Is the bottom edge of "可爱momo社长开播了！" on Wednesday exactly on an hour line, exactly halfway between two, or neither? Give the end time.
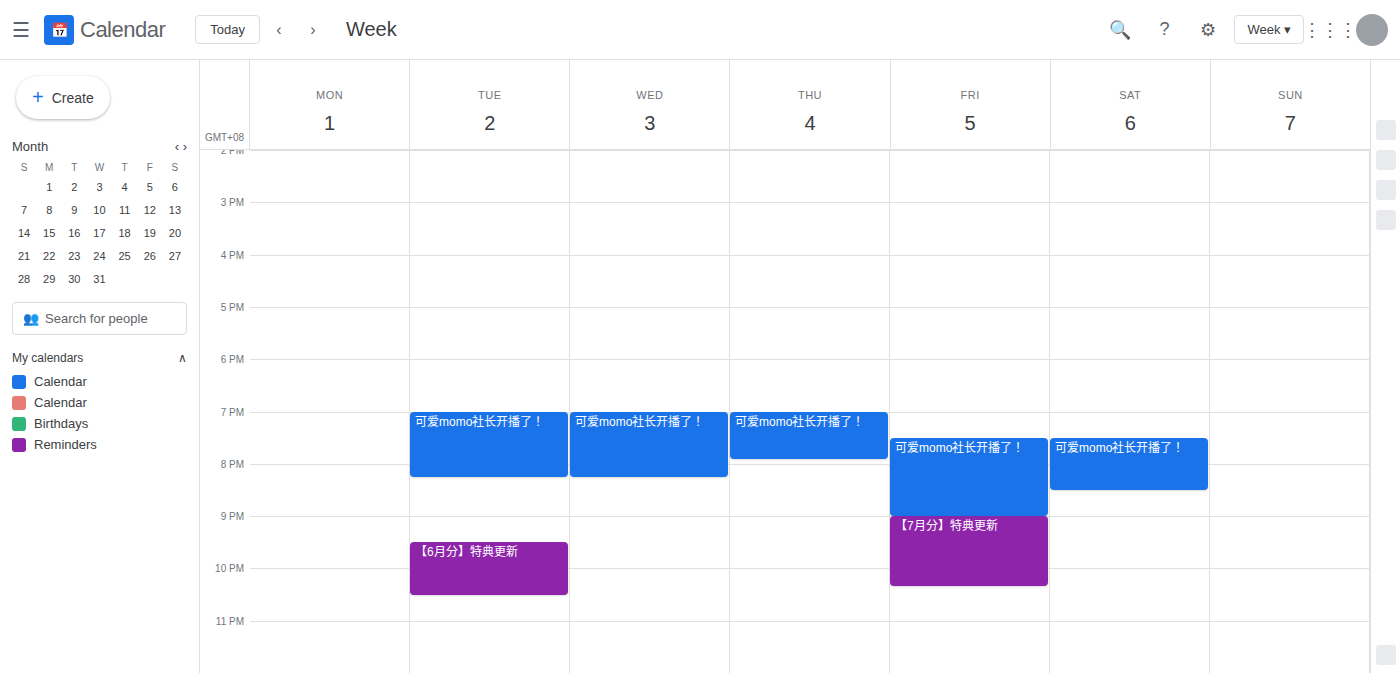
20:15 -- neither: a quarter of the way from the 20:00 line to the 21:00 line.